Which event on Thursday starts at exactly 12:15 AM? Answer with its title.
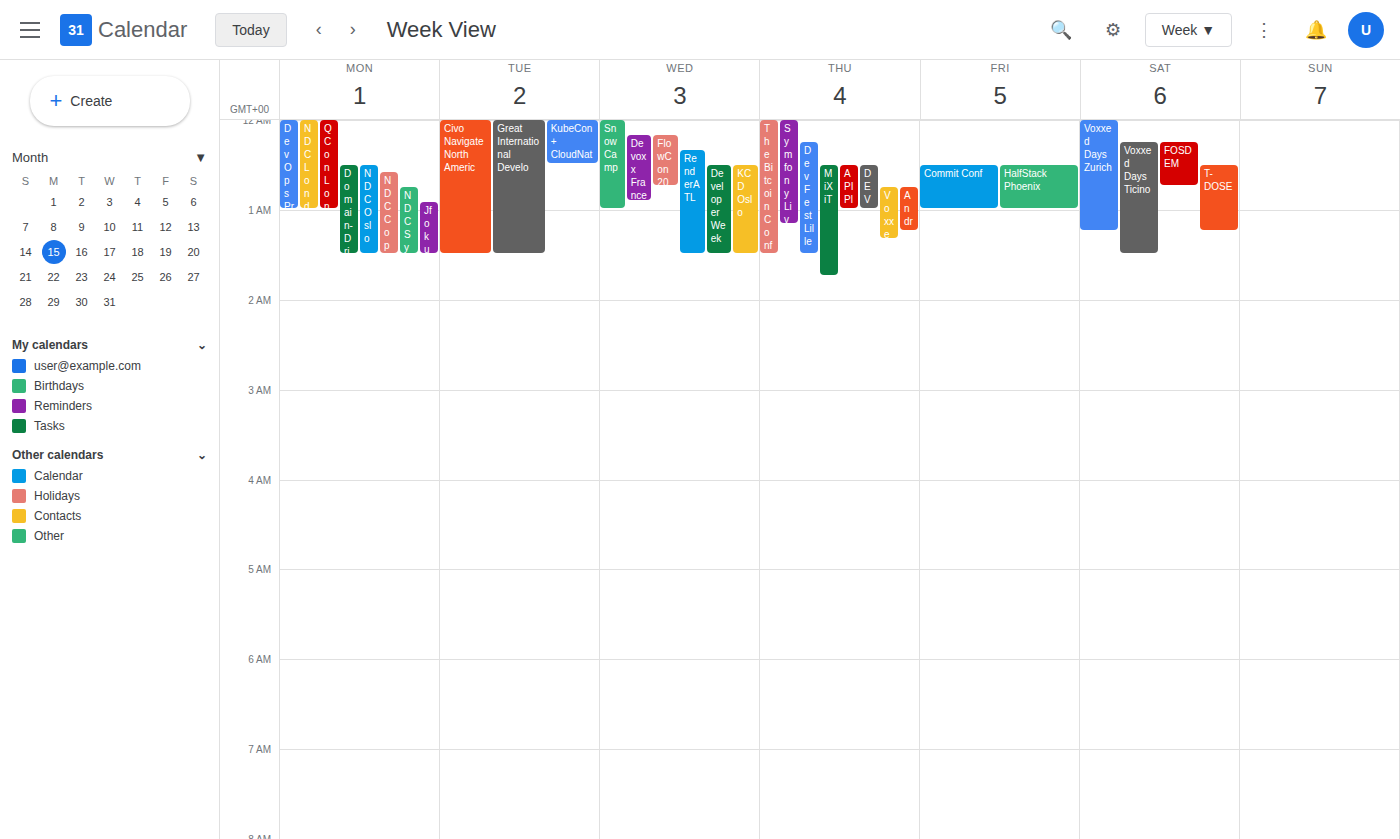
"DevFest Lille"